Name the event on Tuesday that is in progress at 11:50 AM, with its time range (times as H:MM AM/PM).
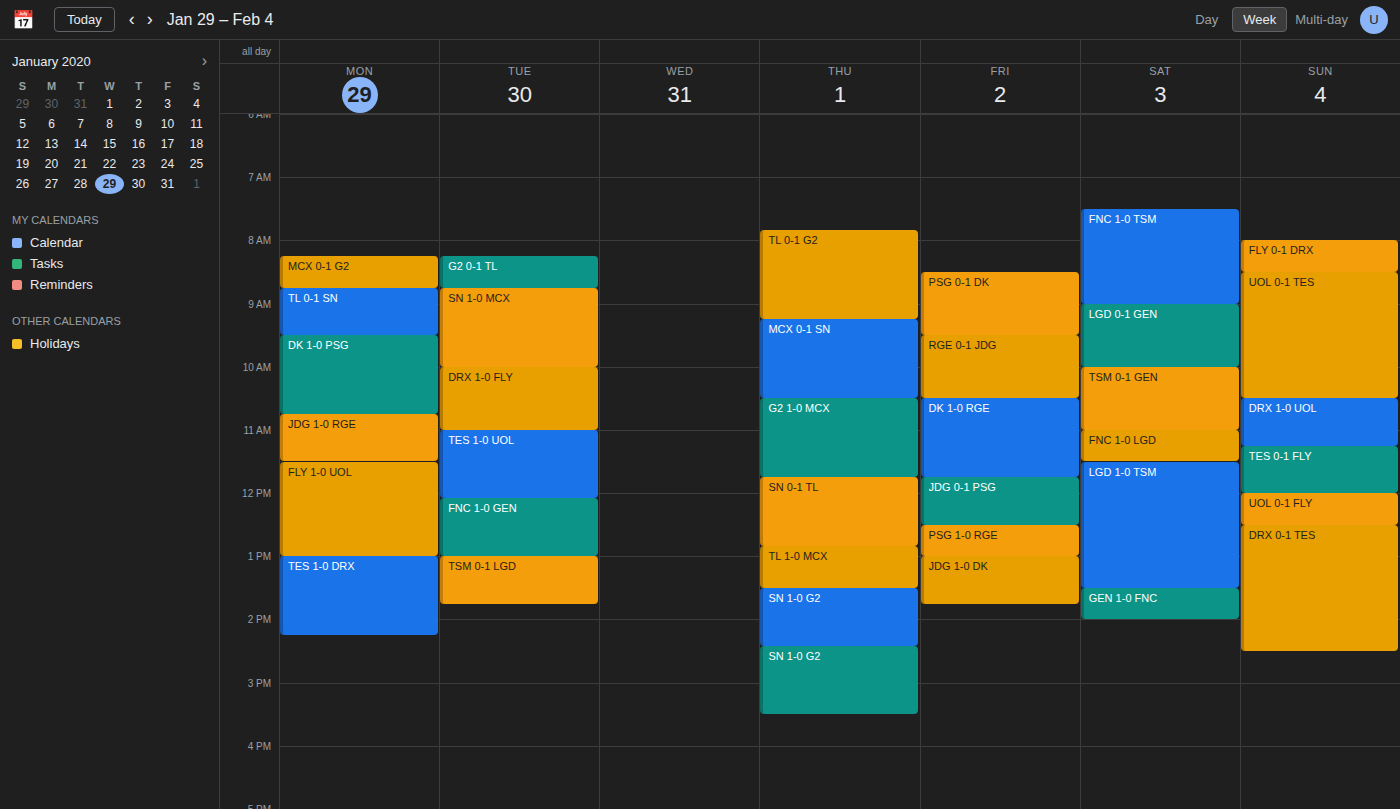
"TES 1-0 UOL", 11:00 AM to 12:05 PM